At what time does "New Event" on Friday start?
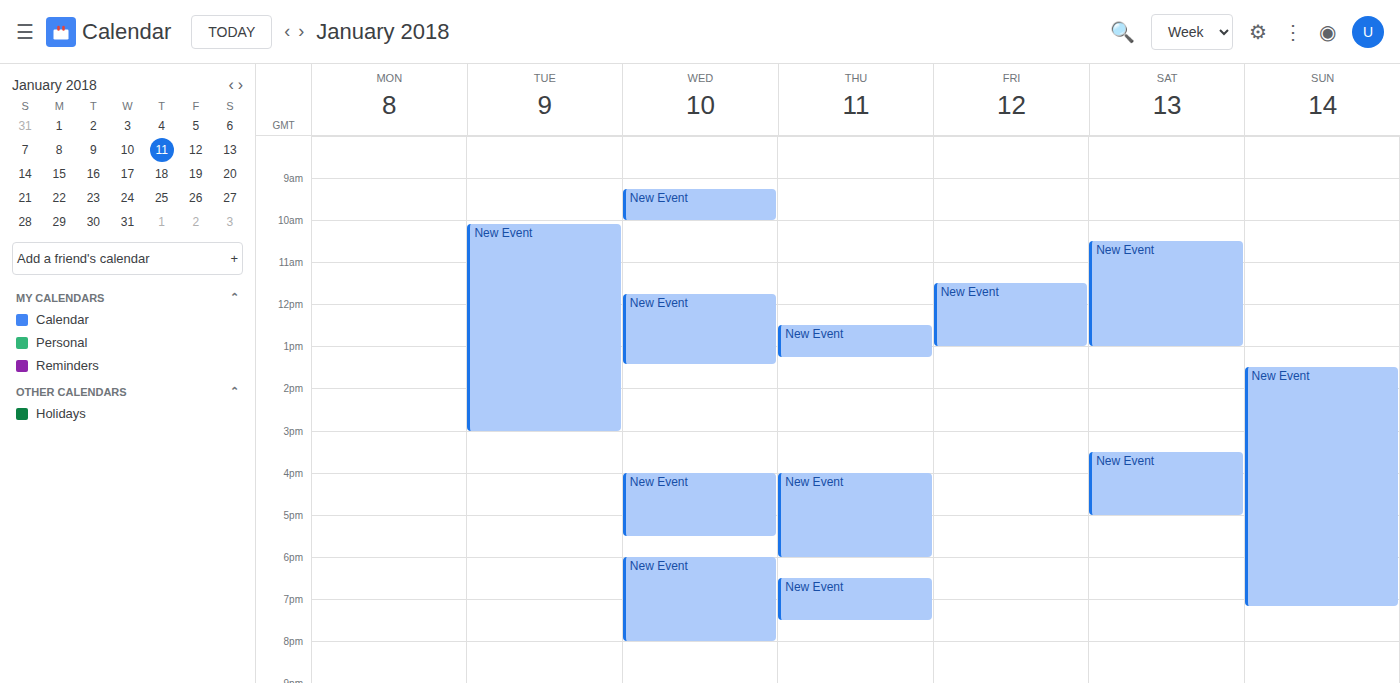
11:30 AM